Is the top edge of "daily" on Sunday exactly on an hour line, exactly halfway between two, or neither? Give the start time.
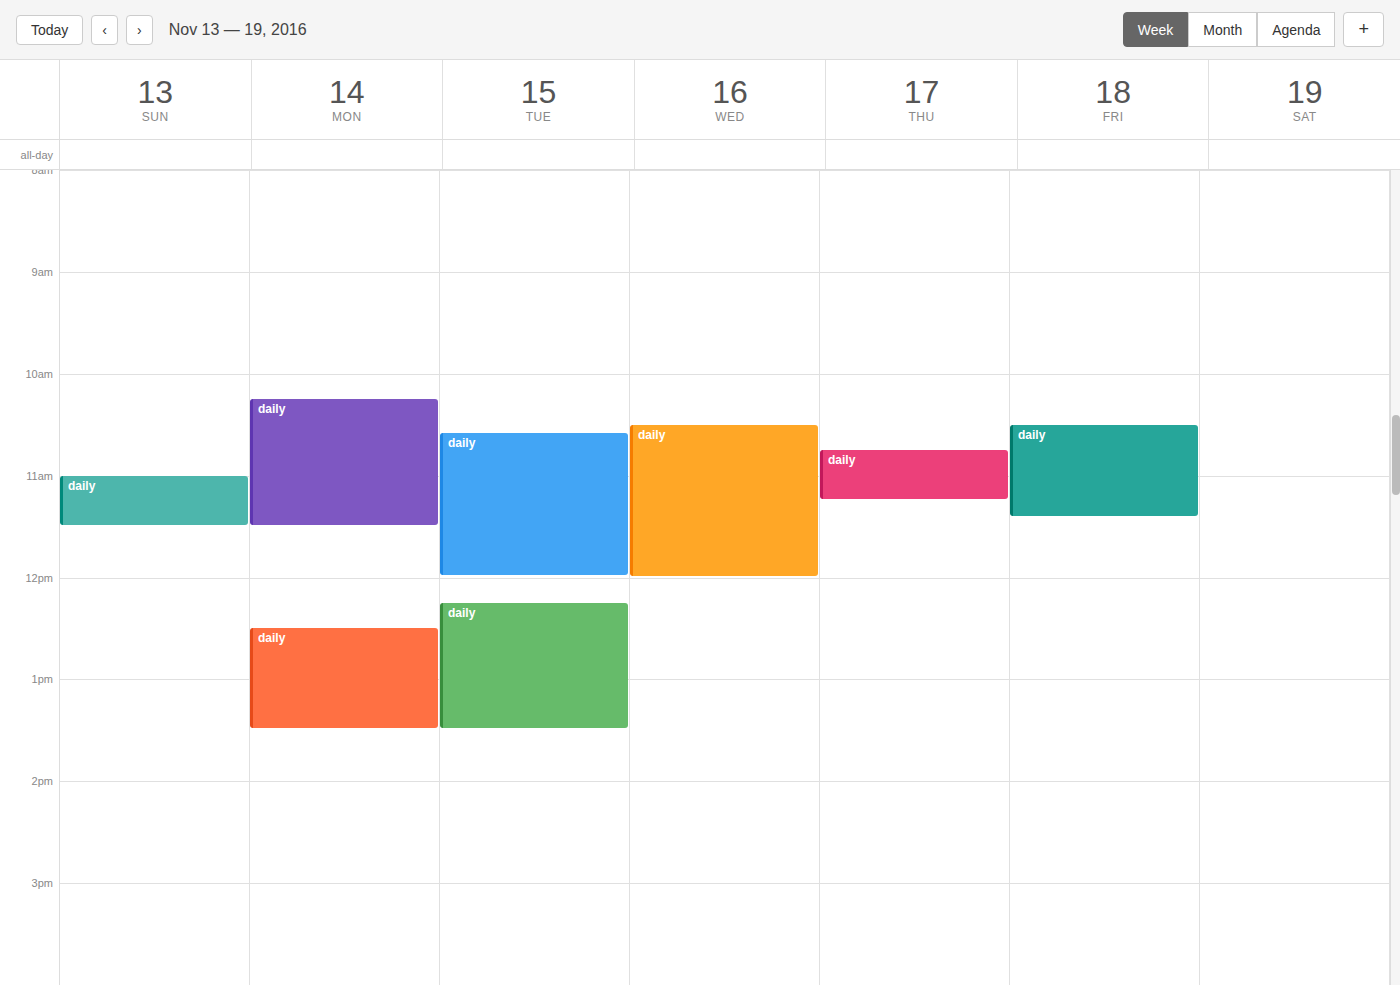
11:00 AM -- exactly on the 11 AM line.